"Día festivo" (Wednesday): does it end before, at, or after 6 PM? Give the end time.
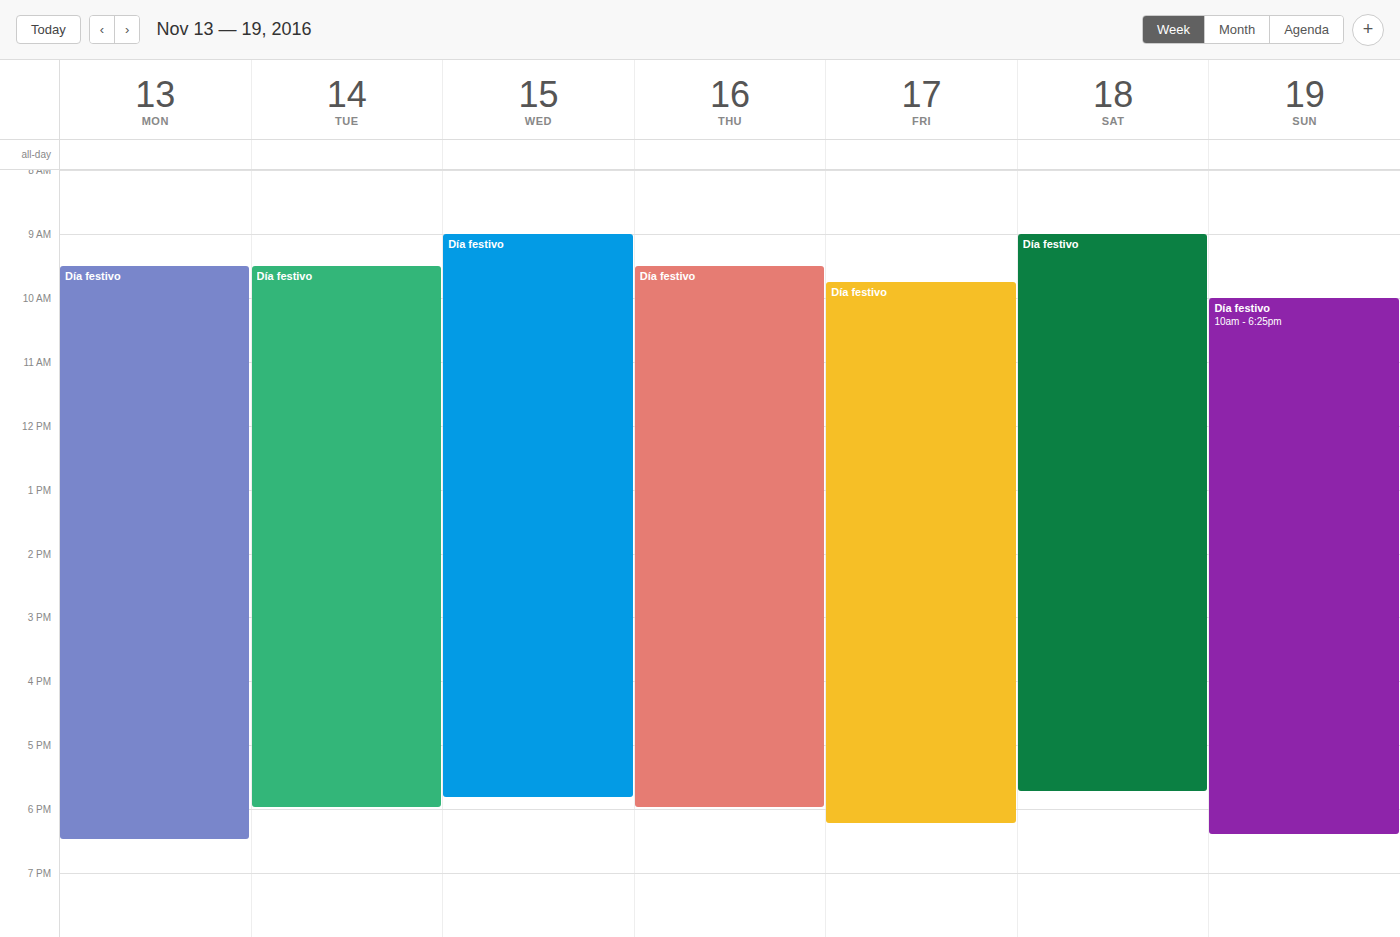
5:50 PM -- before 6 PM, 10 minutes above the 6 PM line.